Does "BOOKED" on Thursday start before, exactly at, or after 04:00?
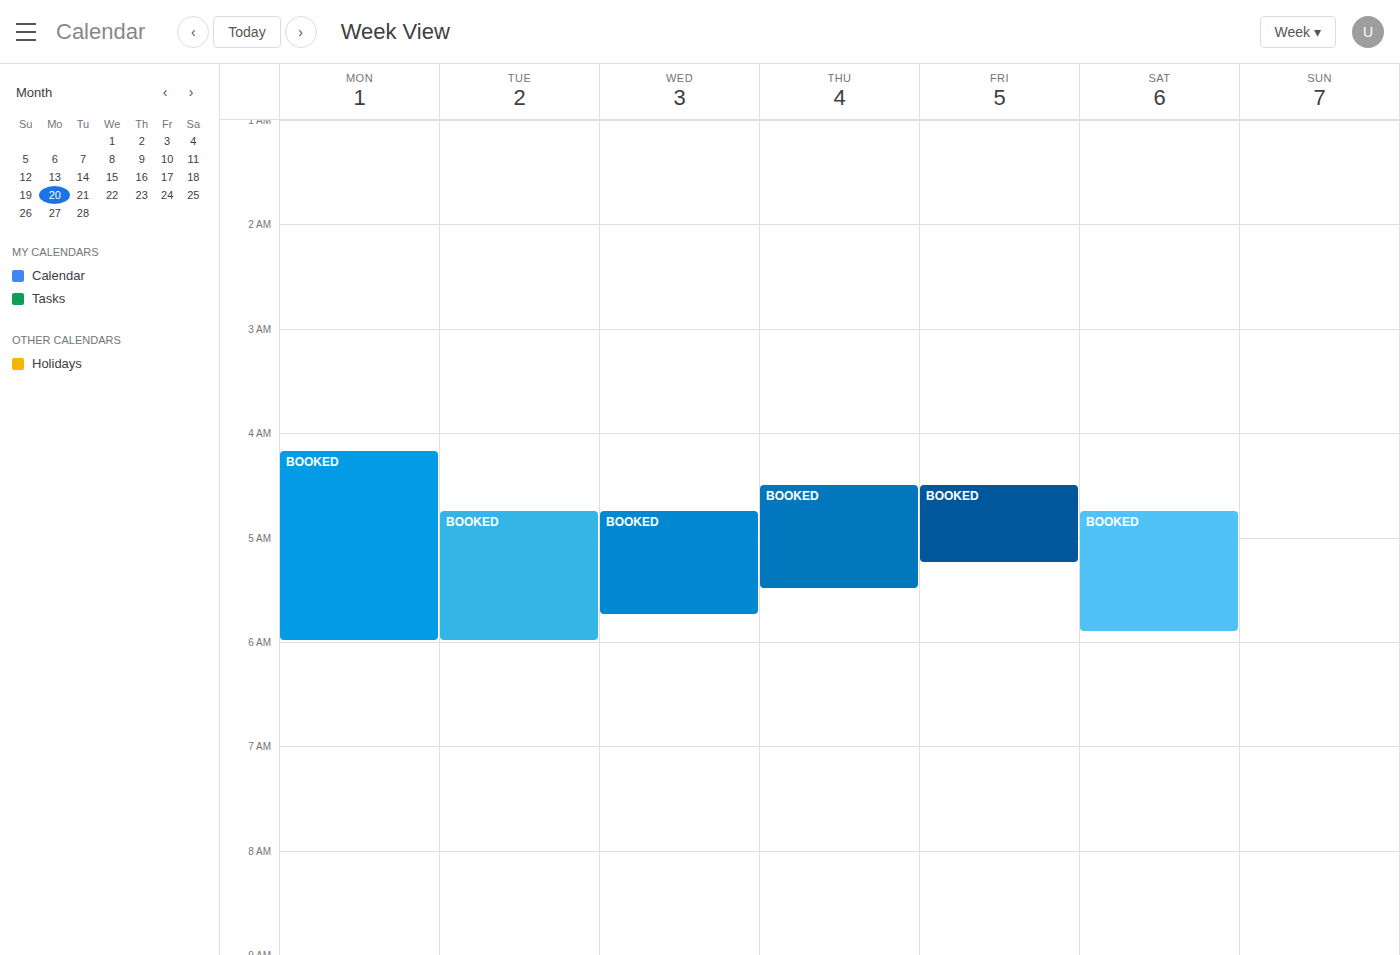
04:30 -- after 04:00, 30 minutes below the 04:00 line.